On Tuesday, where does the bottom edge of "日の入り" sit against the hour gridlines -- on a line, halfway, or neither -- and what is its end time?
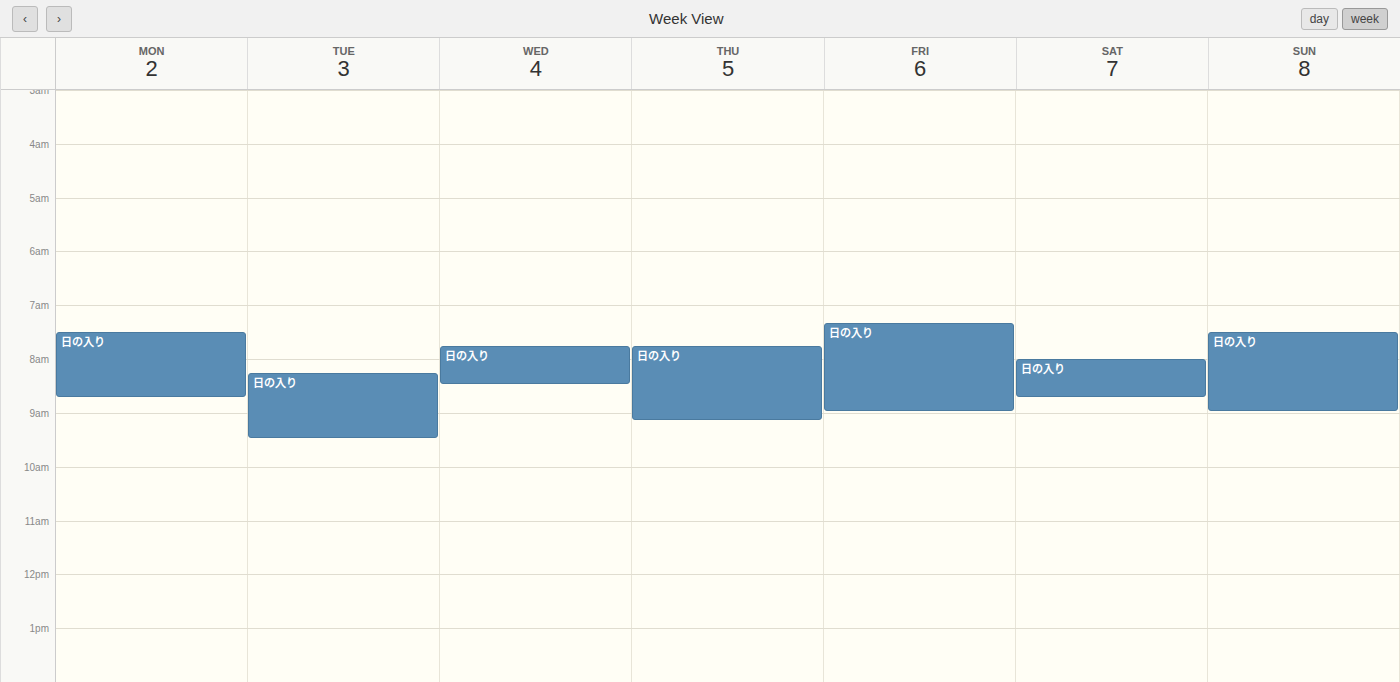
09:30 -- halfway between the 09:00 and 10:00 lines.